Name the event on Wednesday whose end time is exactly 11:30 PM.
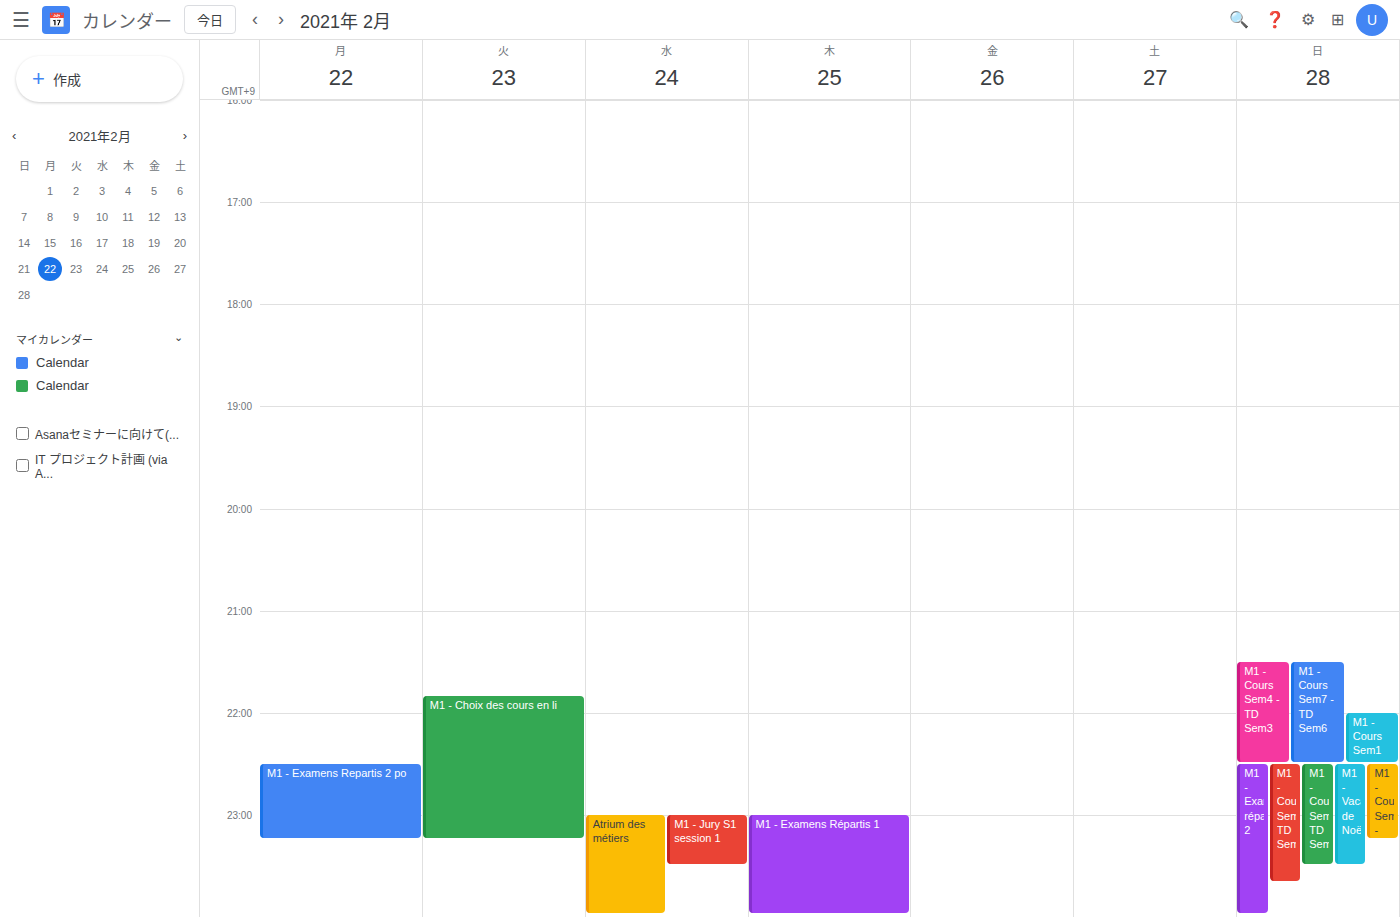
"M1 - Jury S1 session 1"